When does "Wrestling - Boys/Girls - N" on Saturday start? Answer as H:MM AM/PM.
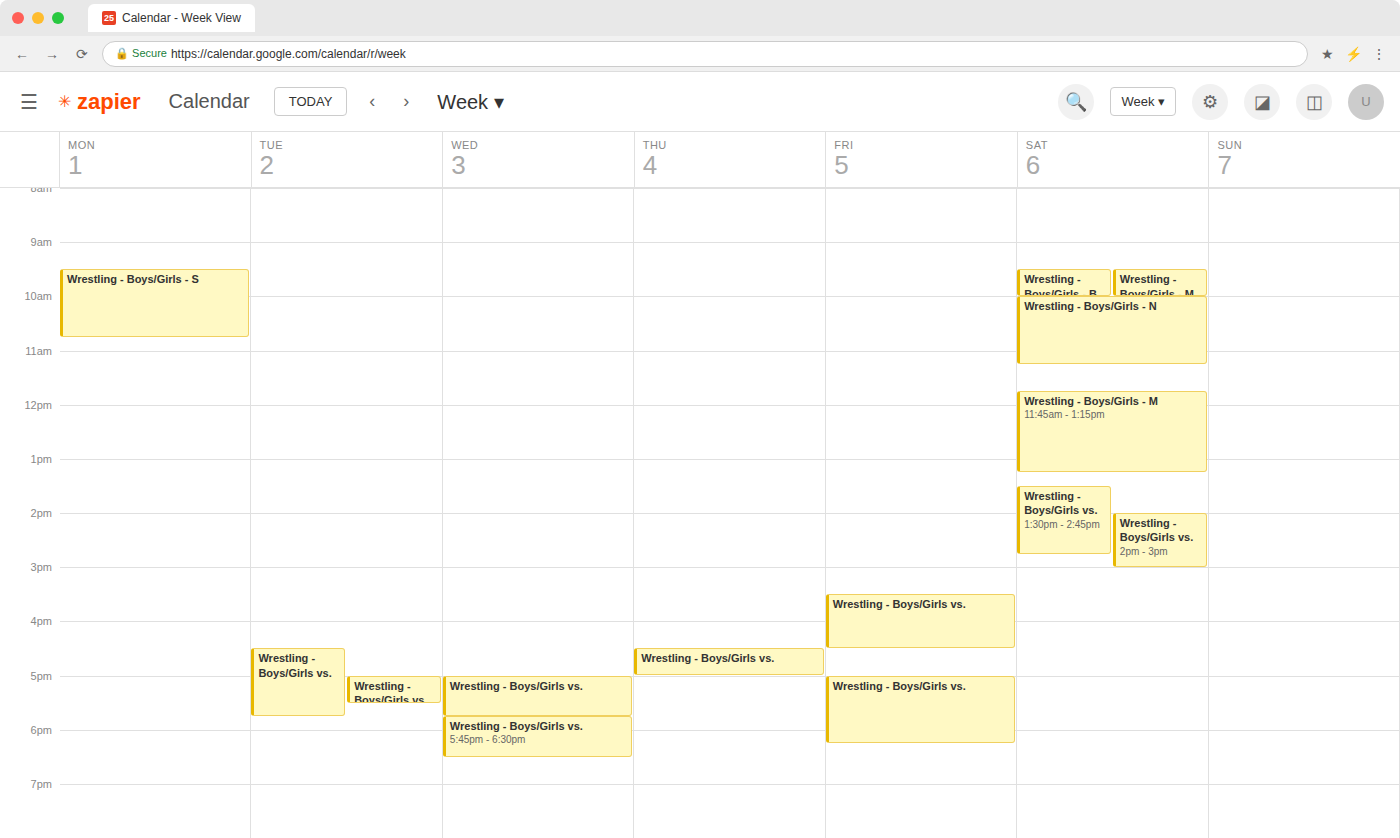
10:00 AM